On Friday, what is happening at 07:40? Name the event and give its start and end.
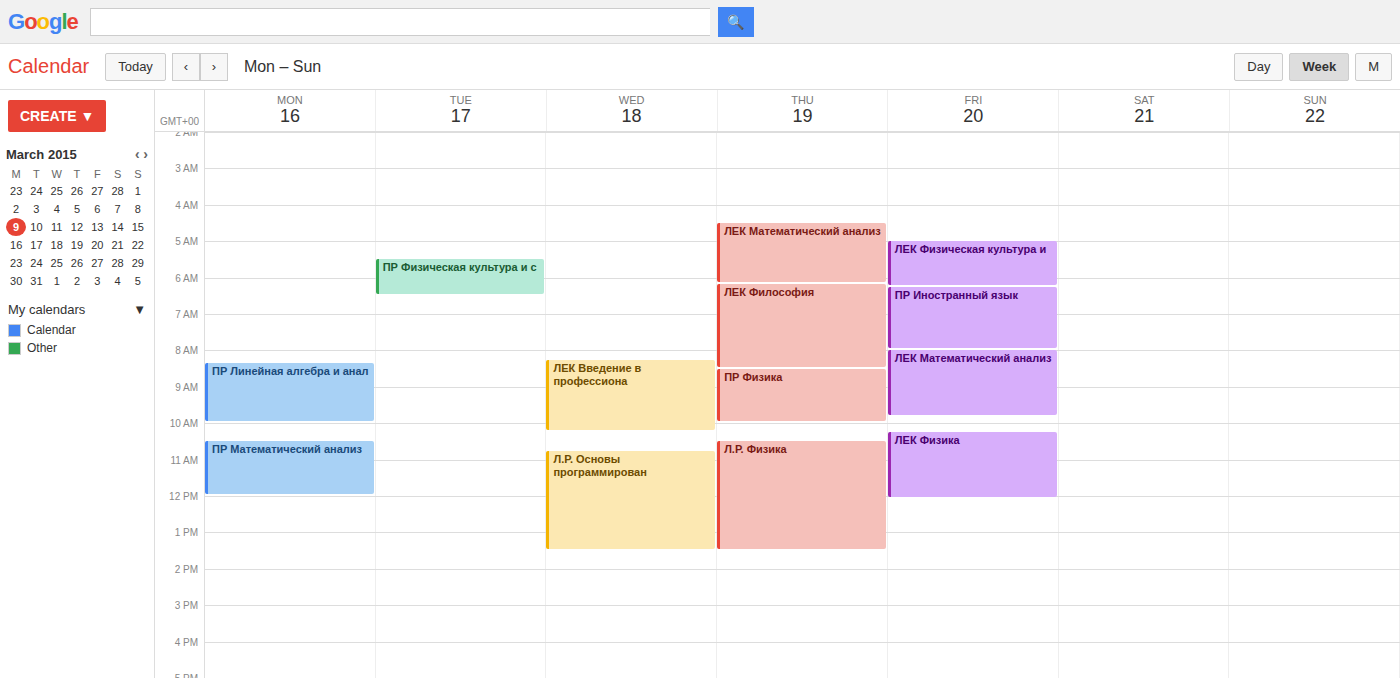
"ПР Иностранный язык", 06:15 to 08:00